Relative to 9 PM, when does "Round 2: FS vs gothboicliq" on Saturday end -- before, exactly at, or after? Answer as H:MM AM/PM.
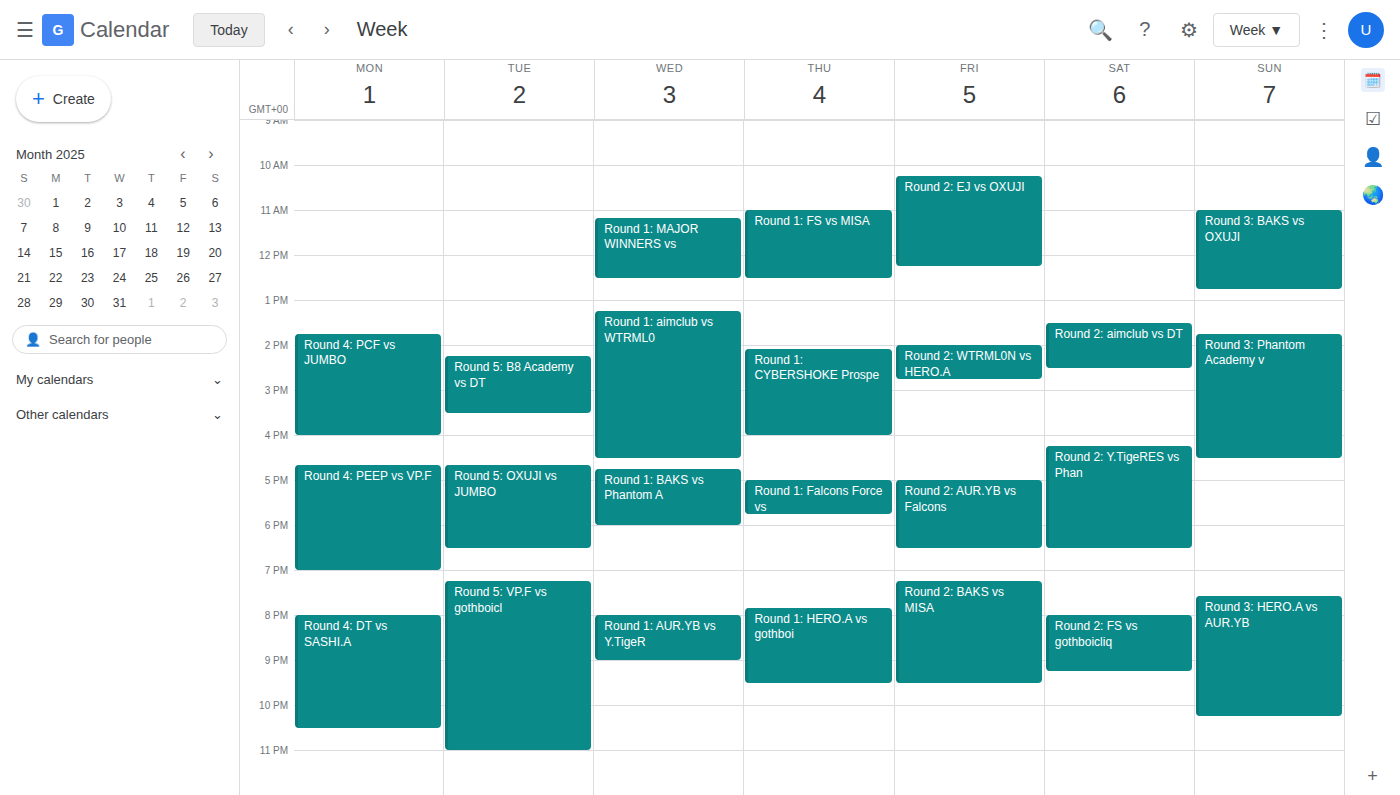
9:15 PM -- after 9 PM, 15 minutes below the 9 PM line.